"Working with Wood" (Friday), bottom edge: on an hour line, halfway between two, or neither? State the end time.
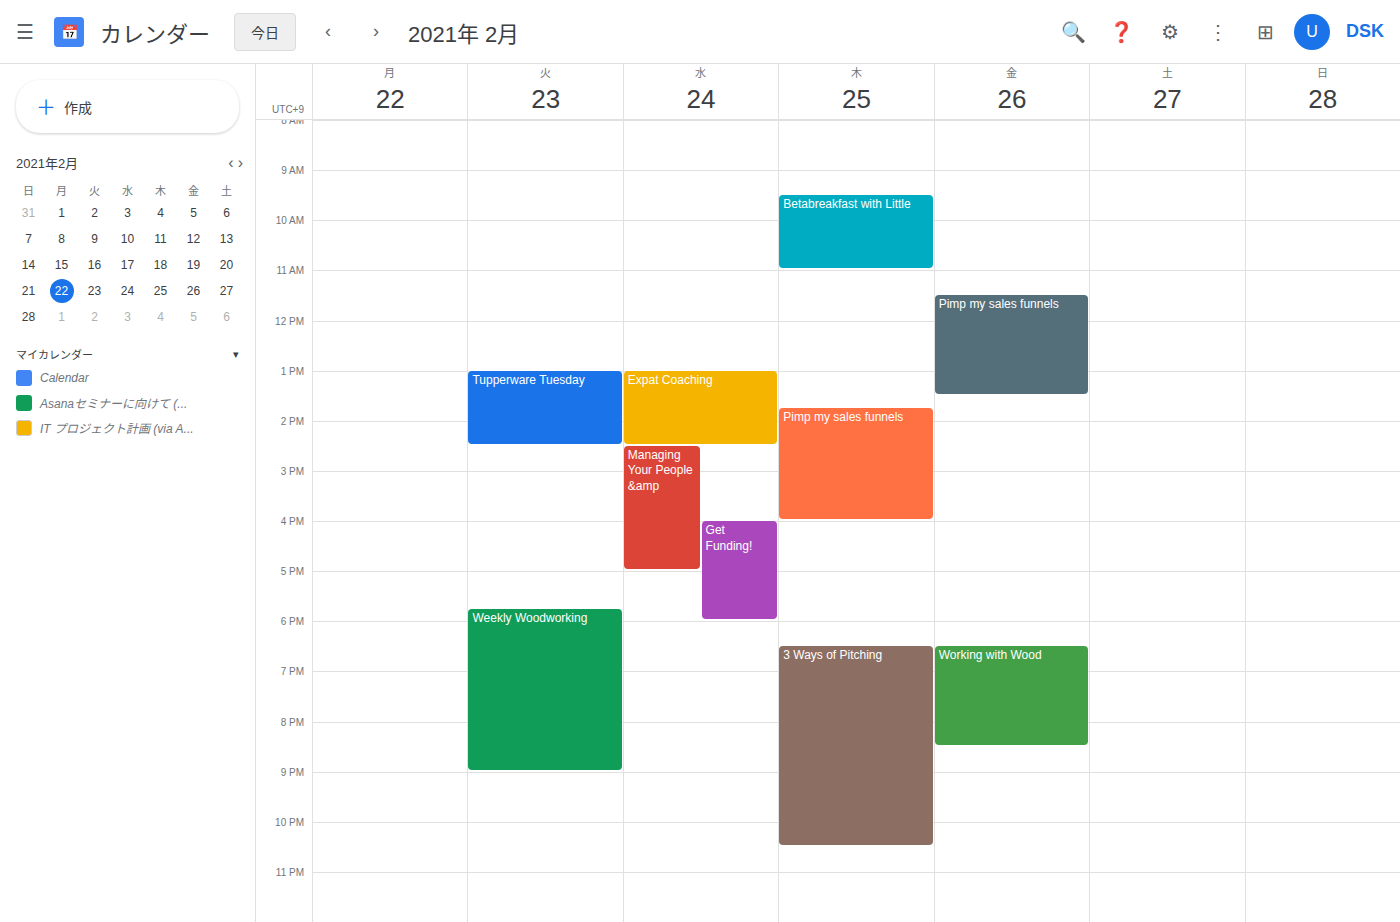
8:30 PM -- halfway between the 8 PM and 9 PM lines.